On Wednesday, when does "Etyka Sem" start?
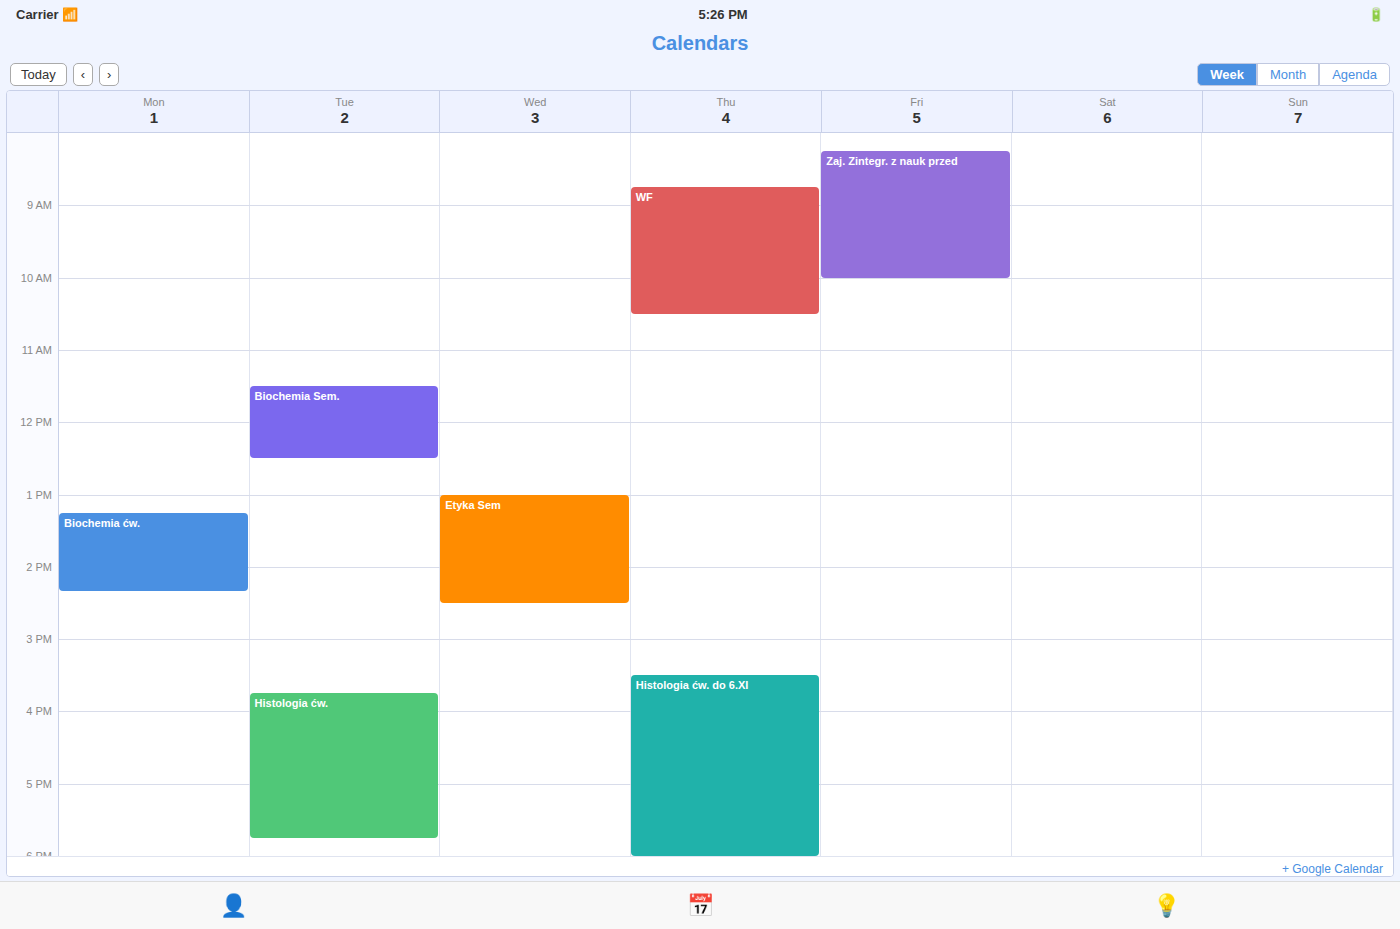
1:00 PM